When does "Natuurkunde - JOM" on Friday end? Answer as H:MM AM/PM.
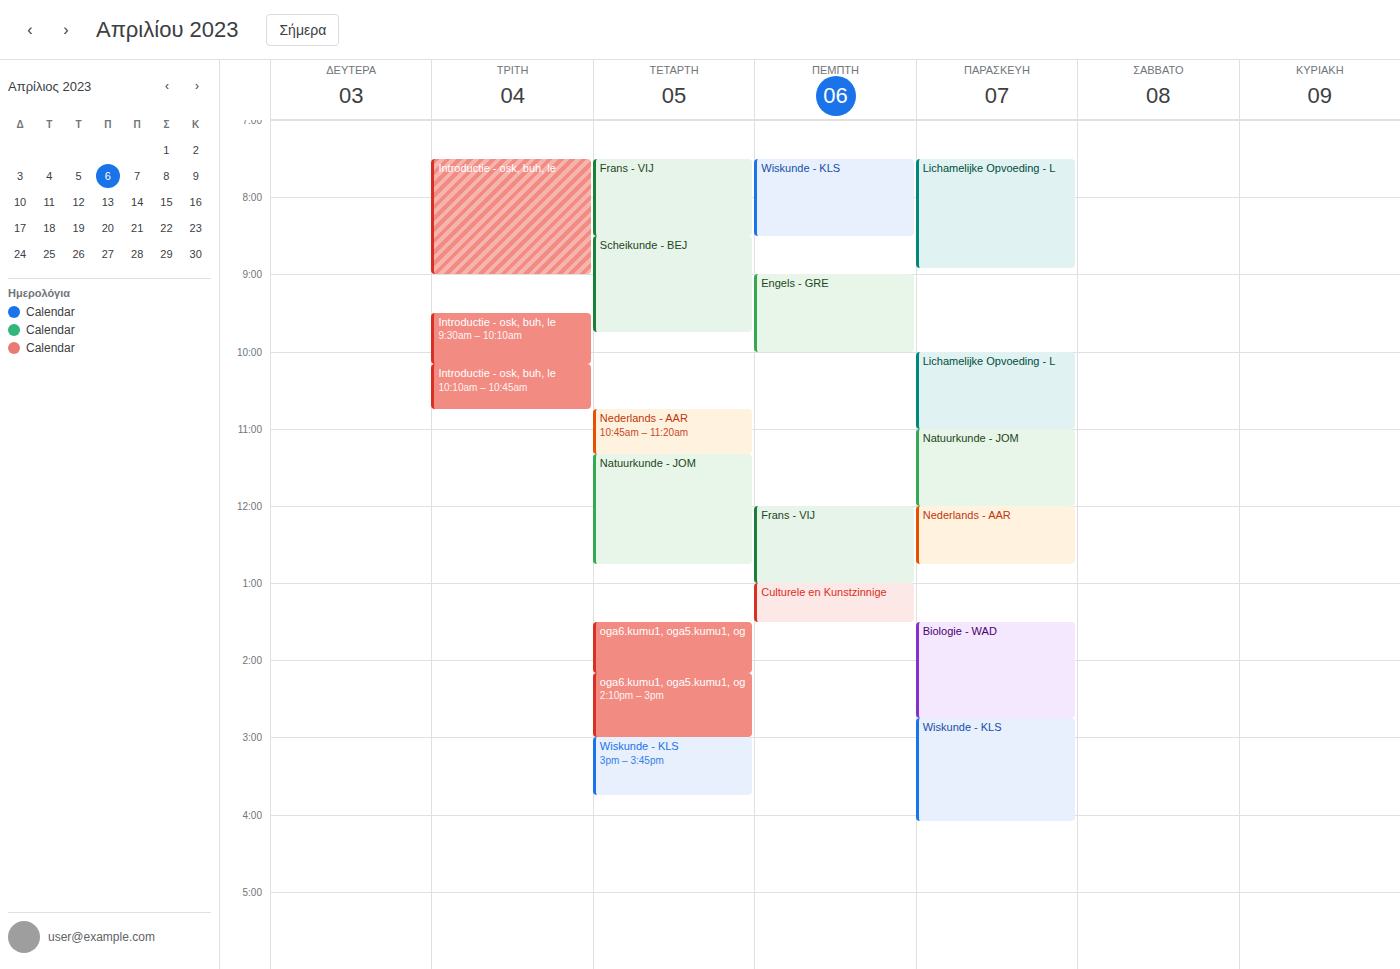
12:00 PM